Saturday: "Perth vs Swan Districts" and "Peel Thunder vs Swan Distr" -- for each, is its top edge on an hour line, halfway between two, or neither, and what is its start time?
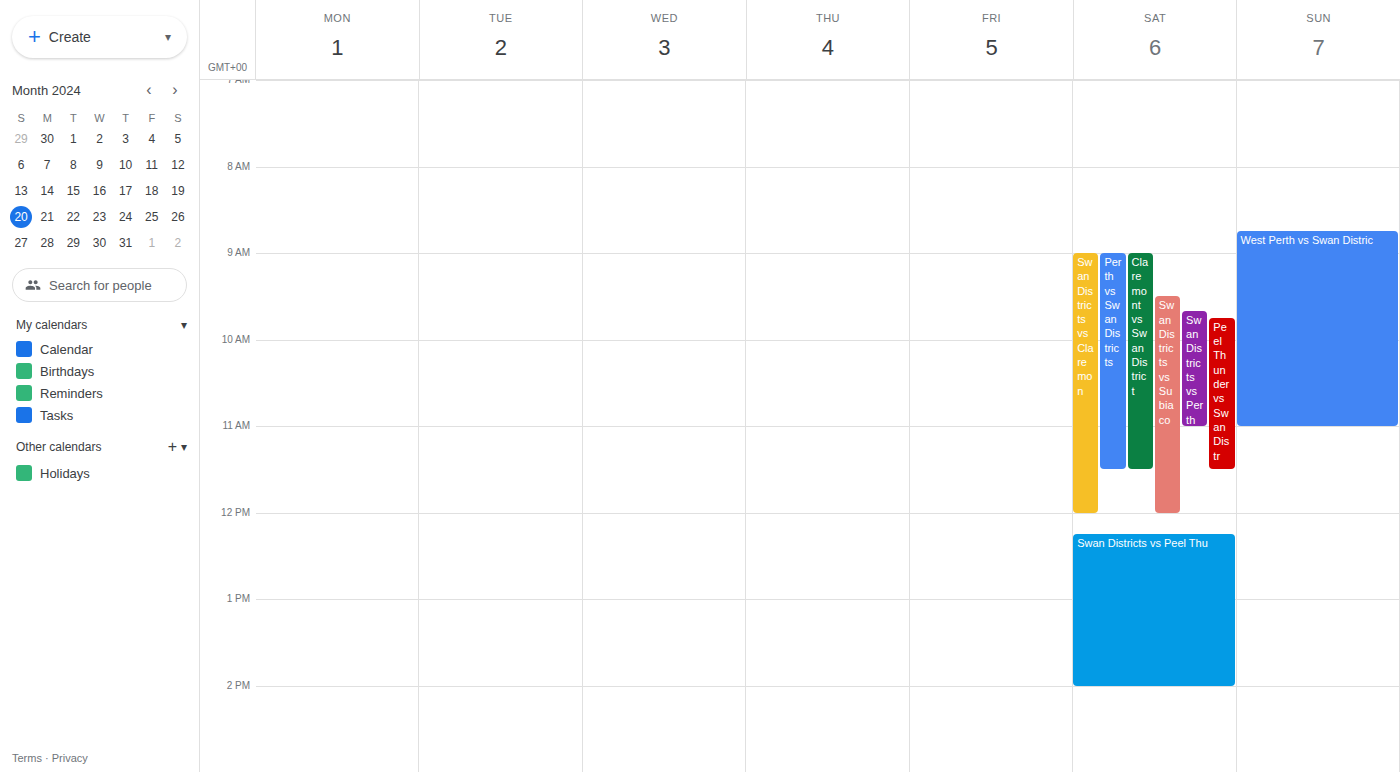
"Perth vs Swan Districts": 9:00 AM, exactly on the 9 AM line. "Peel Thunder vs Swan Distr": 9:45 AM, neither: three quarters of the way from the 9 AM line to the 10 AM line.